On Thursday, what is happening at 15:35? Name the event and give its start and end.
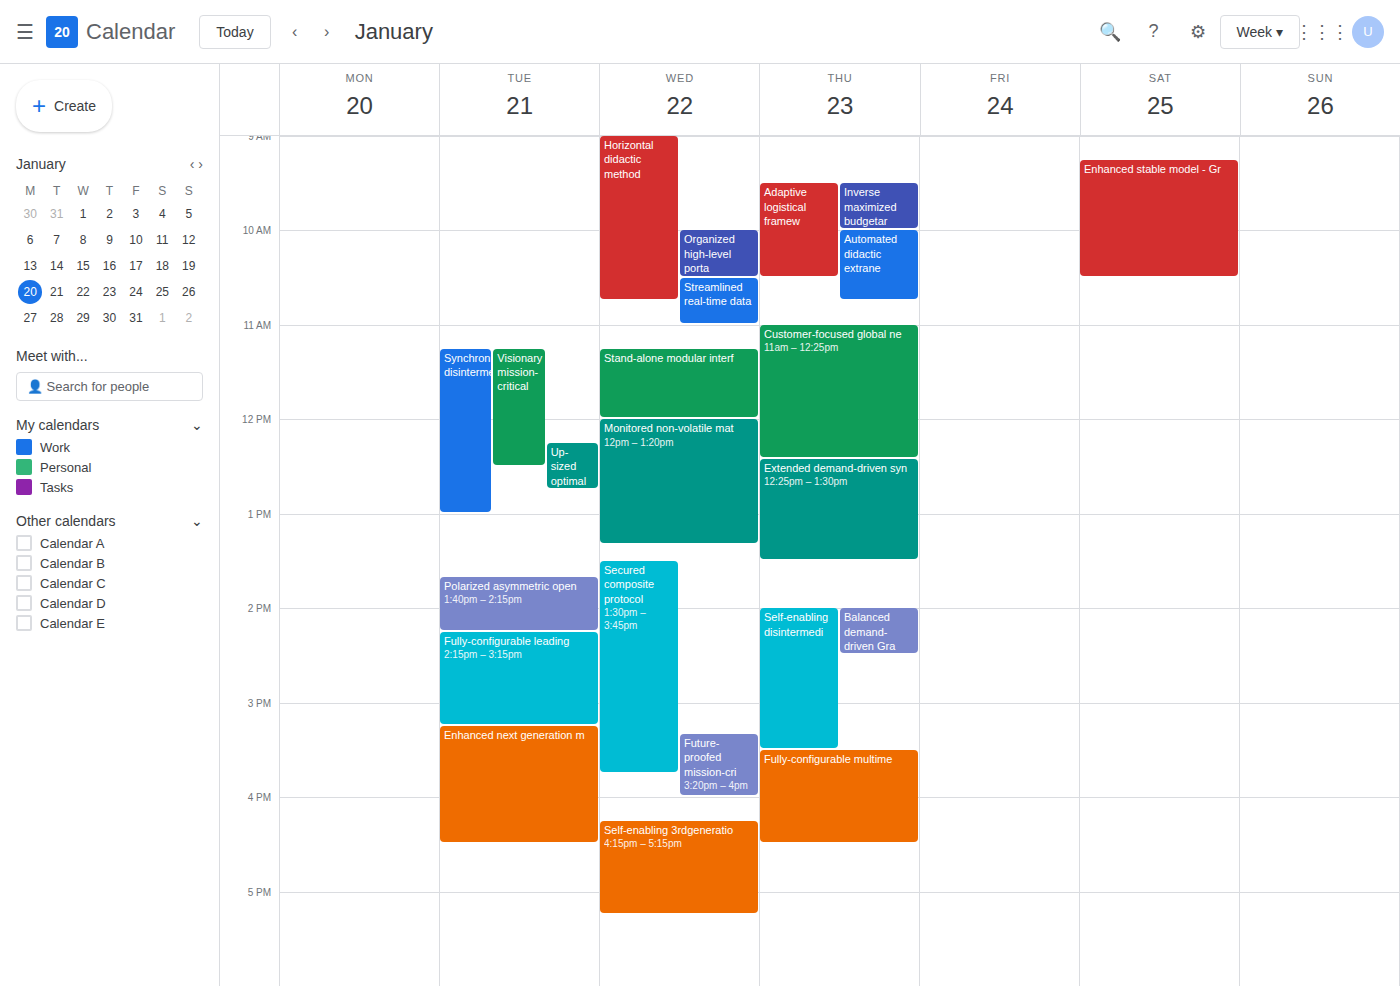
"Fully-configurable multime", 15:30 to 16:30